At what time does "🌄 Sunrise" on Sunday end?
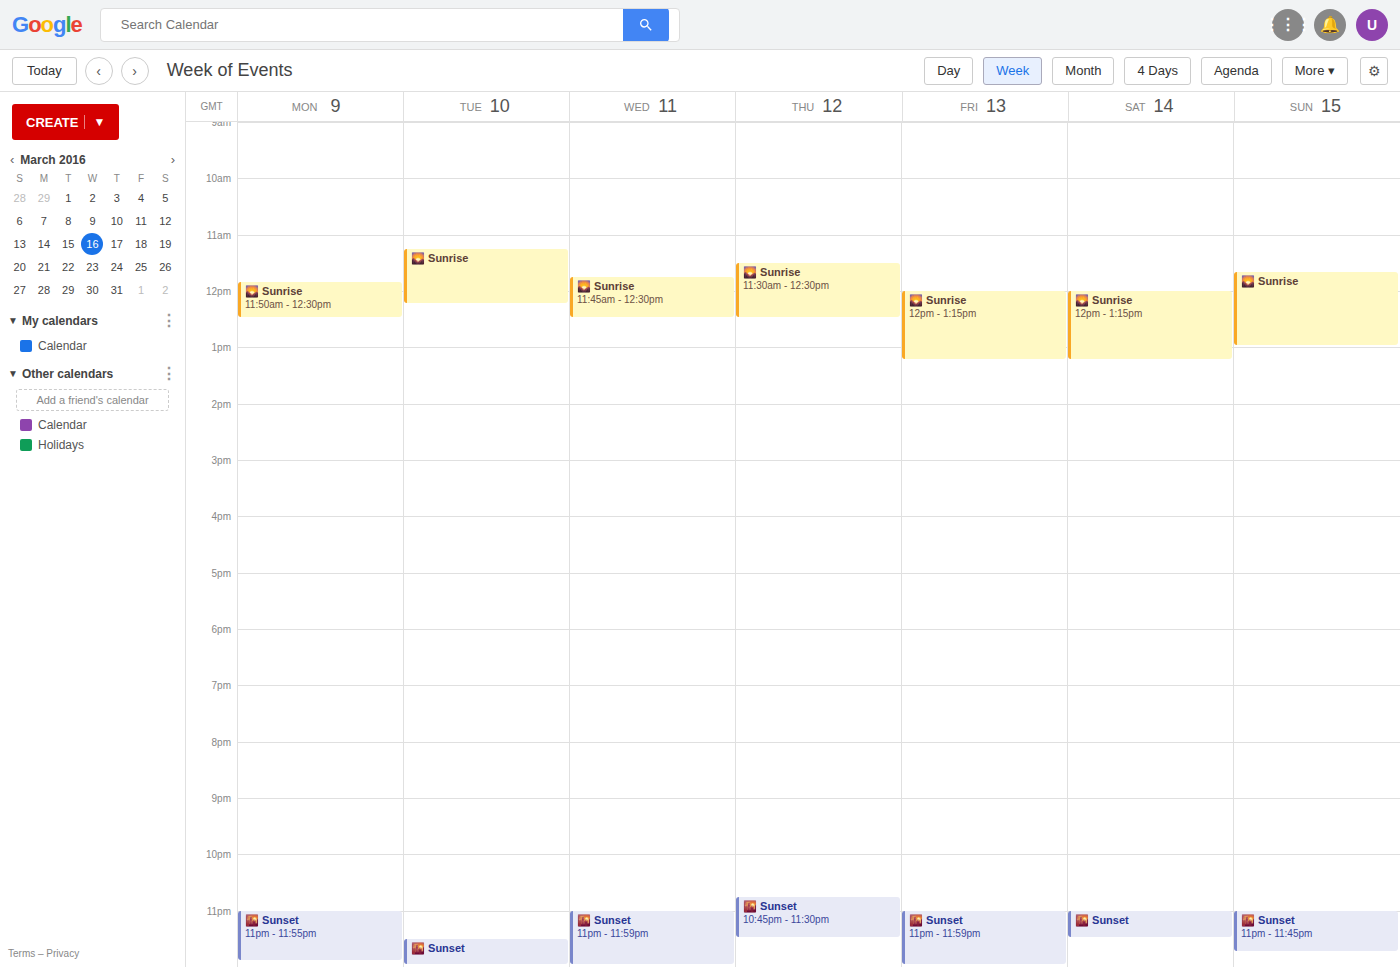
1:00 PM